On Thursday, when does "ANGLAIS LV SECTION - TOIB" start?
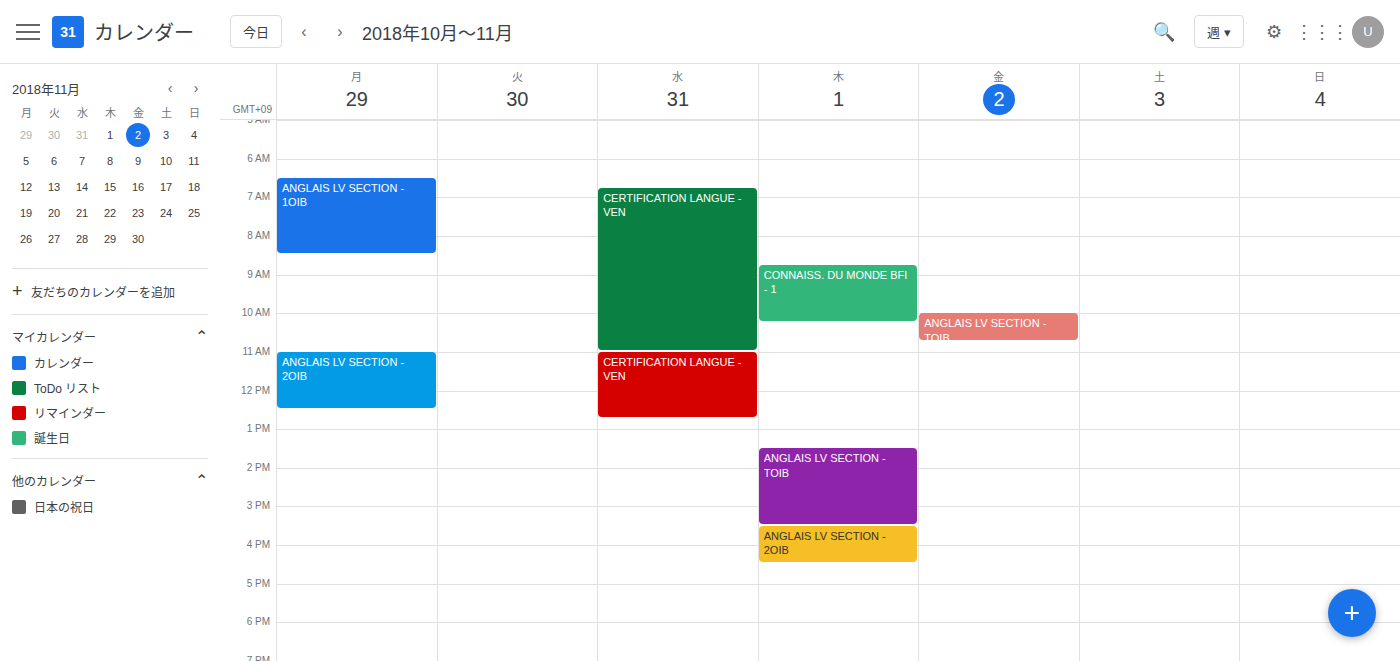
13:30